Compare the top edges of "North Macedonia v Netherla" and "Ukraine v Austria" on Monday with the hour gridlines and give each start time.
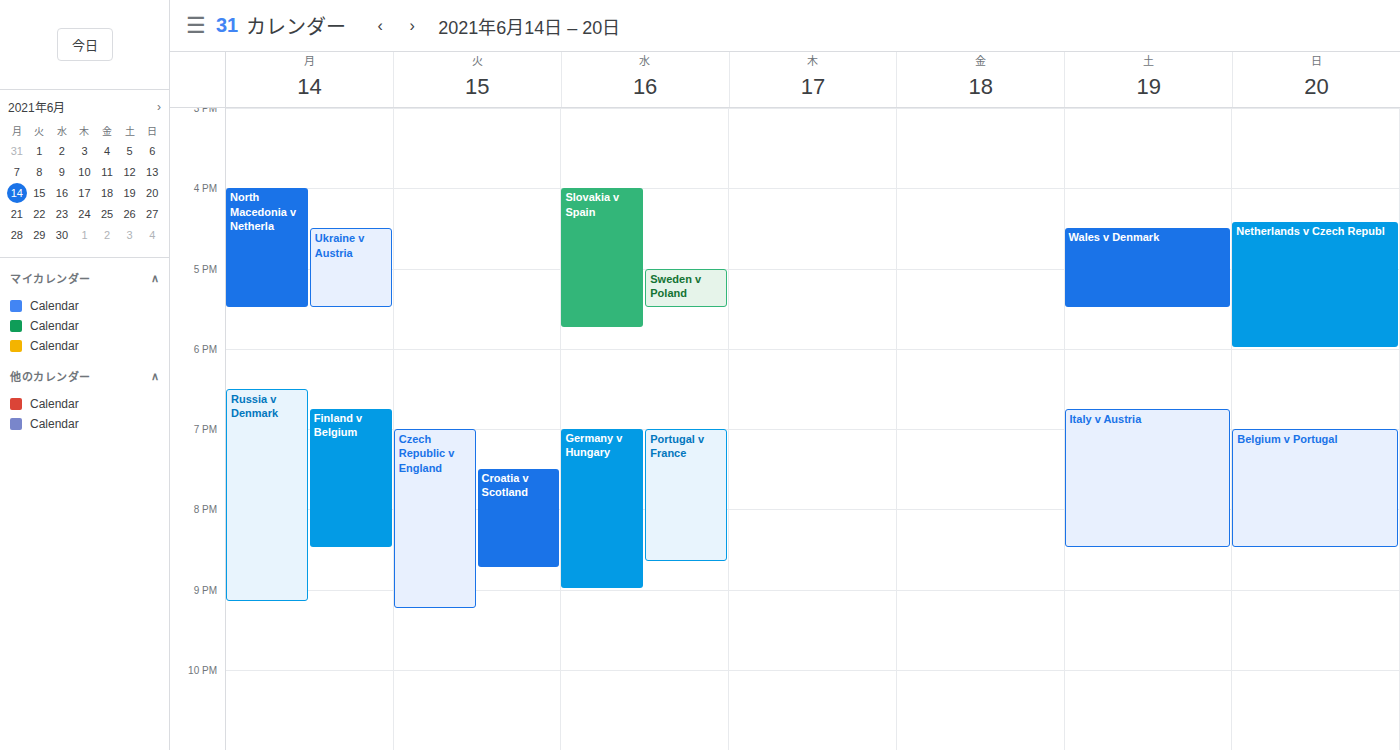
"North Macedonia v Netherla": 4:00 PM, exactly on the 4 PM line. "Ukraine v Austria": 4:30 PM, halfway between the 4 PM and 5 PM lines.